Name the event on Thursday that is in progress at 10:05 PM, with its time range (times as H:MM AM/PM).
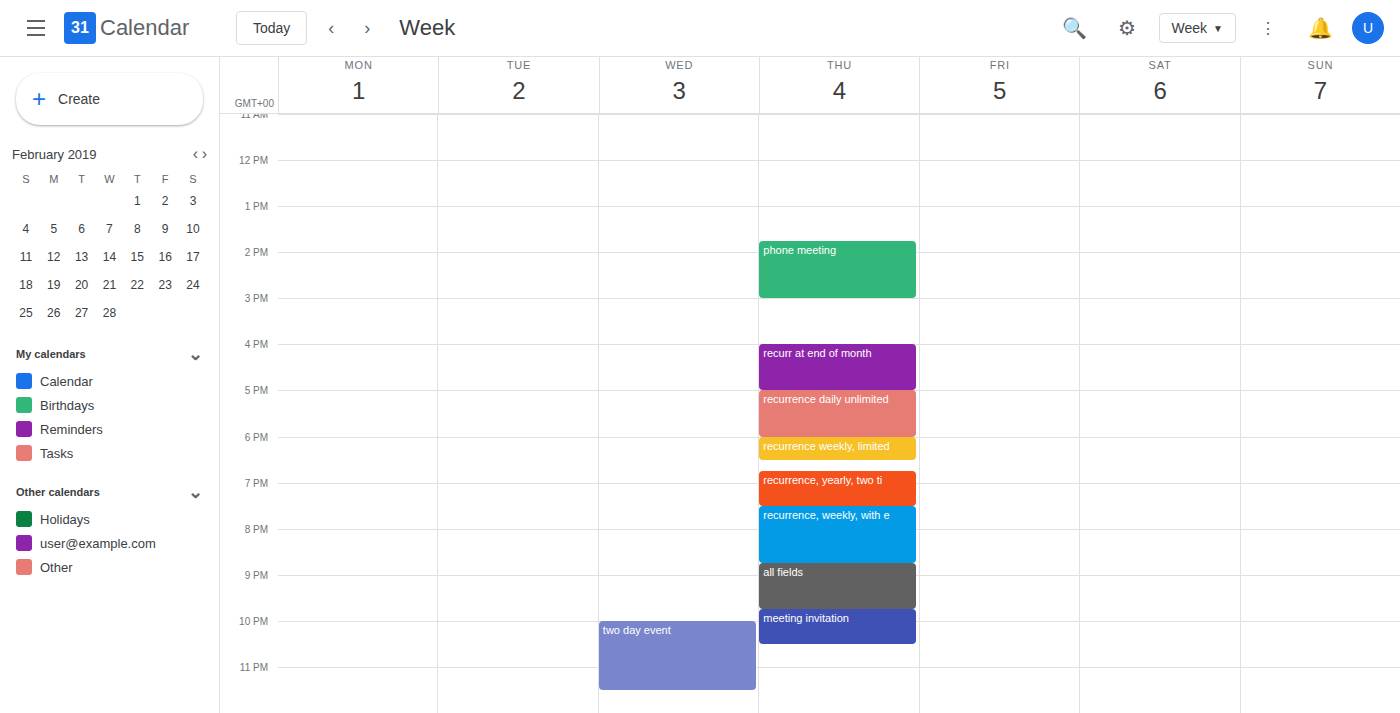
"meeting invitation", 9:45 PM to 10:30 PM